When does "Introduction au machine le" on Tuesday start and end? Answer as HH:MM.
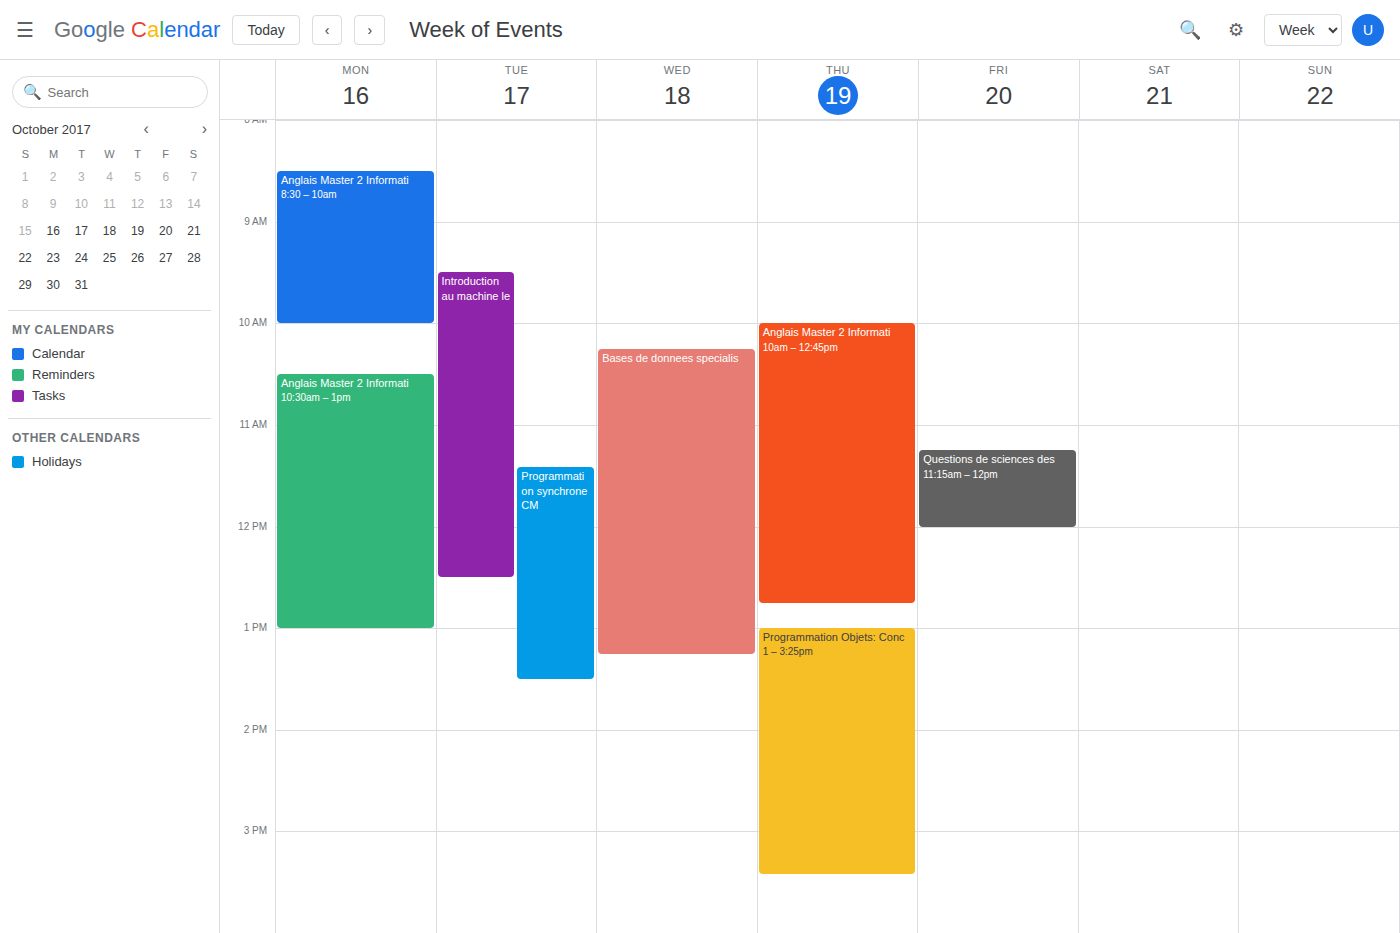
09:30 to 12:30